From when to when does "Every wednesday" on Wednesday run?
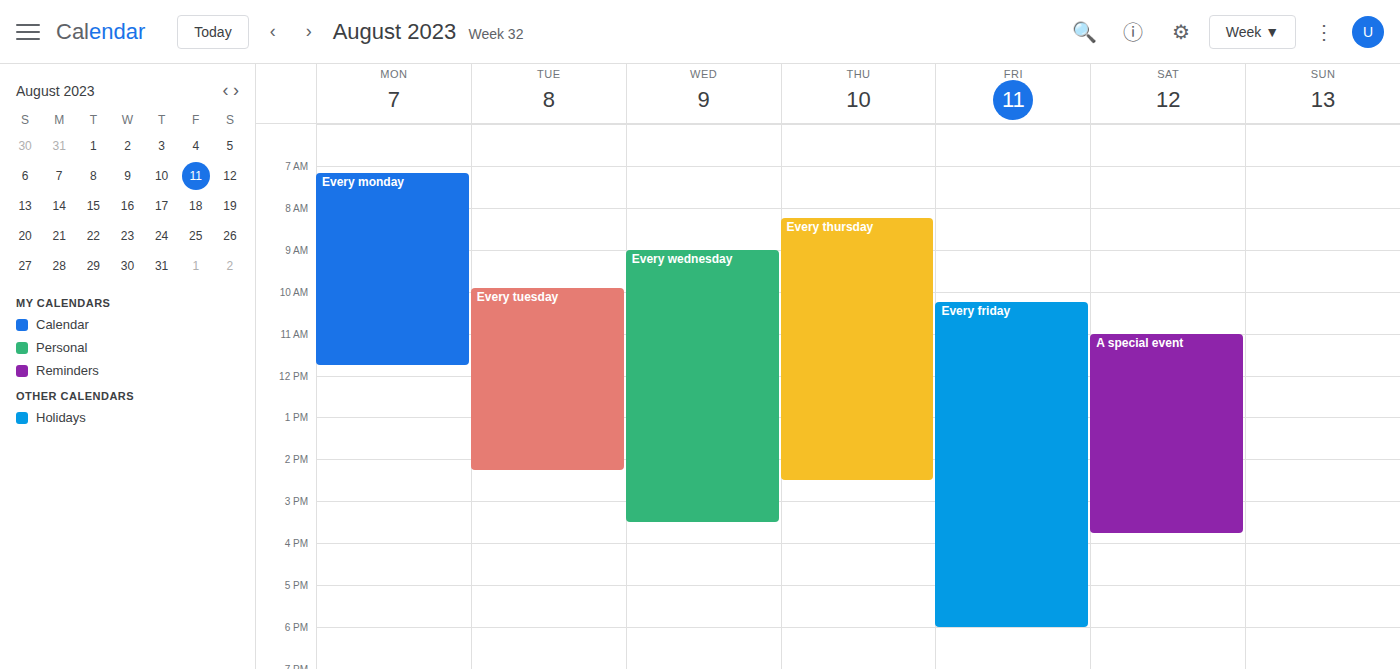
9:00 AM to 3:30 PM